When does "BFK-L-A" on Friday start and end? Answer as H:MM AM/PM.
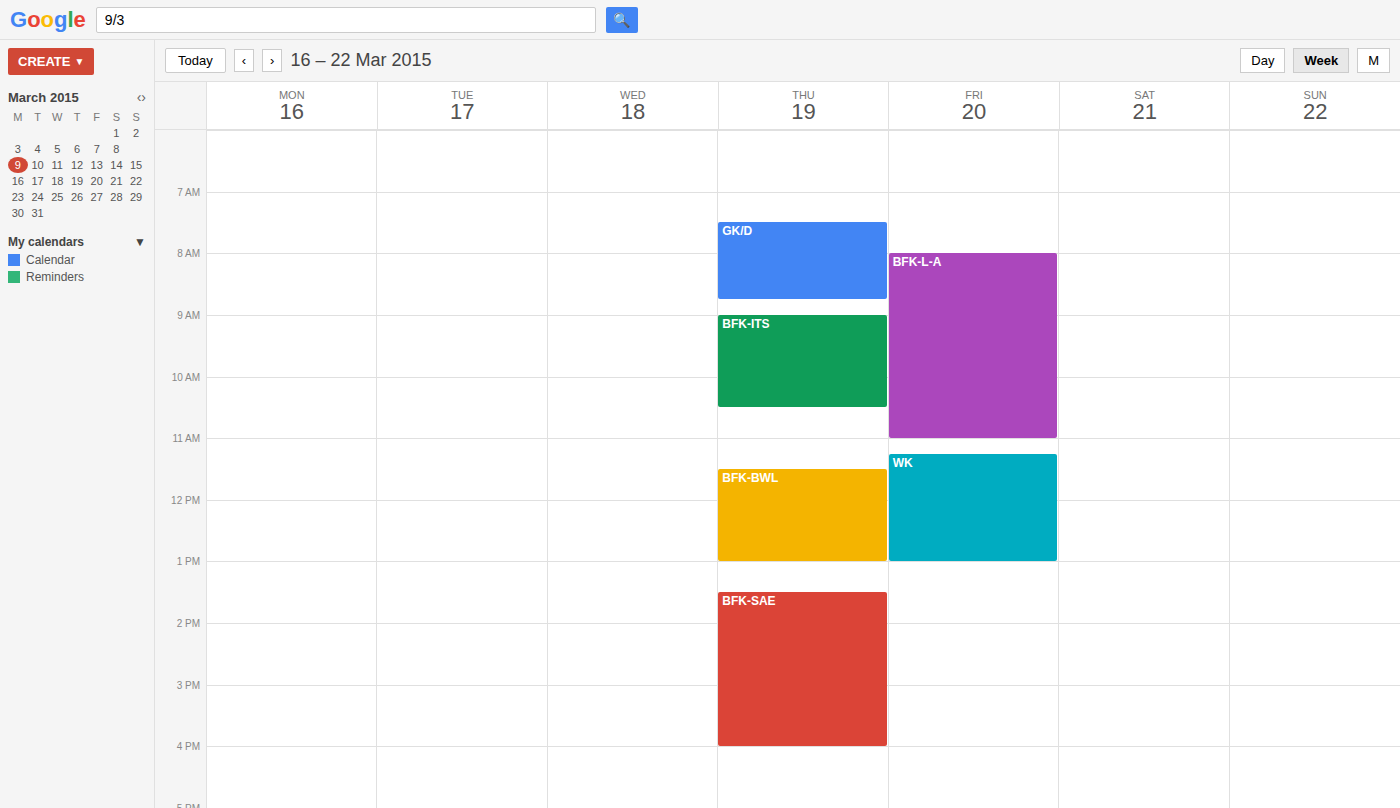
8:00 AM to 11:00 AM